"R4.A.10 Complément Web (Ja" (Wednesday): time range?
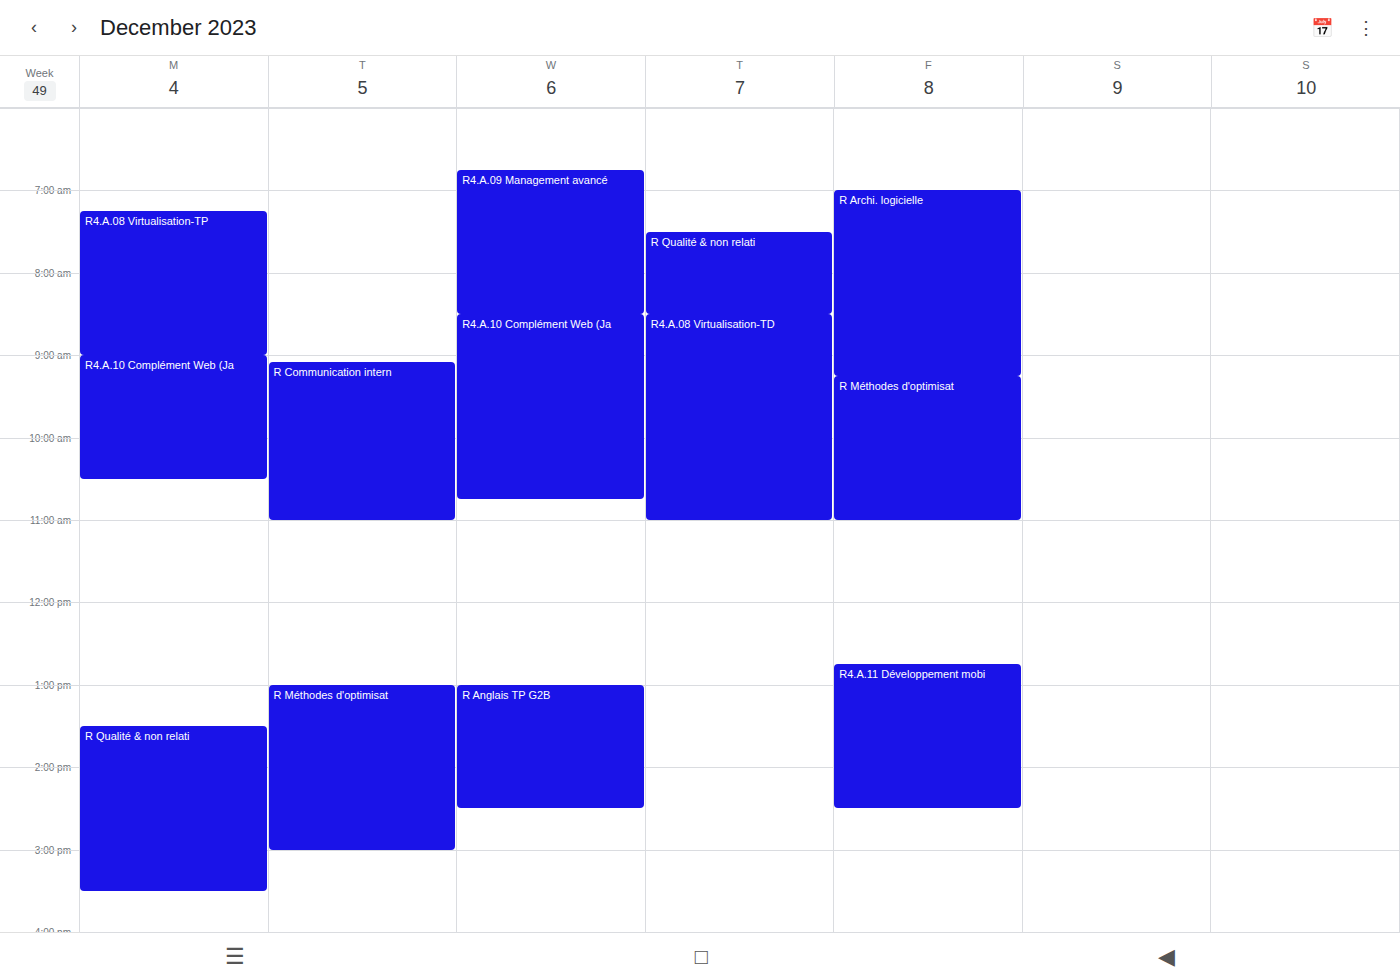
08:30 to 10:45